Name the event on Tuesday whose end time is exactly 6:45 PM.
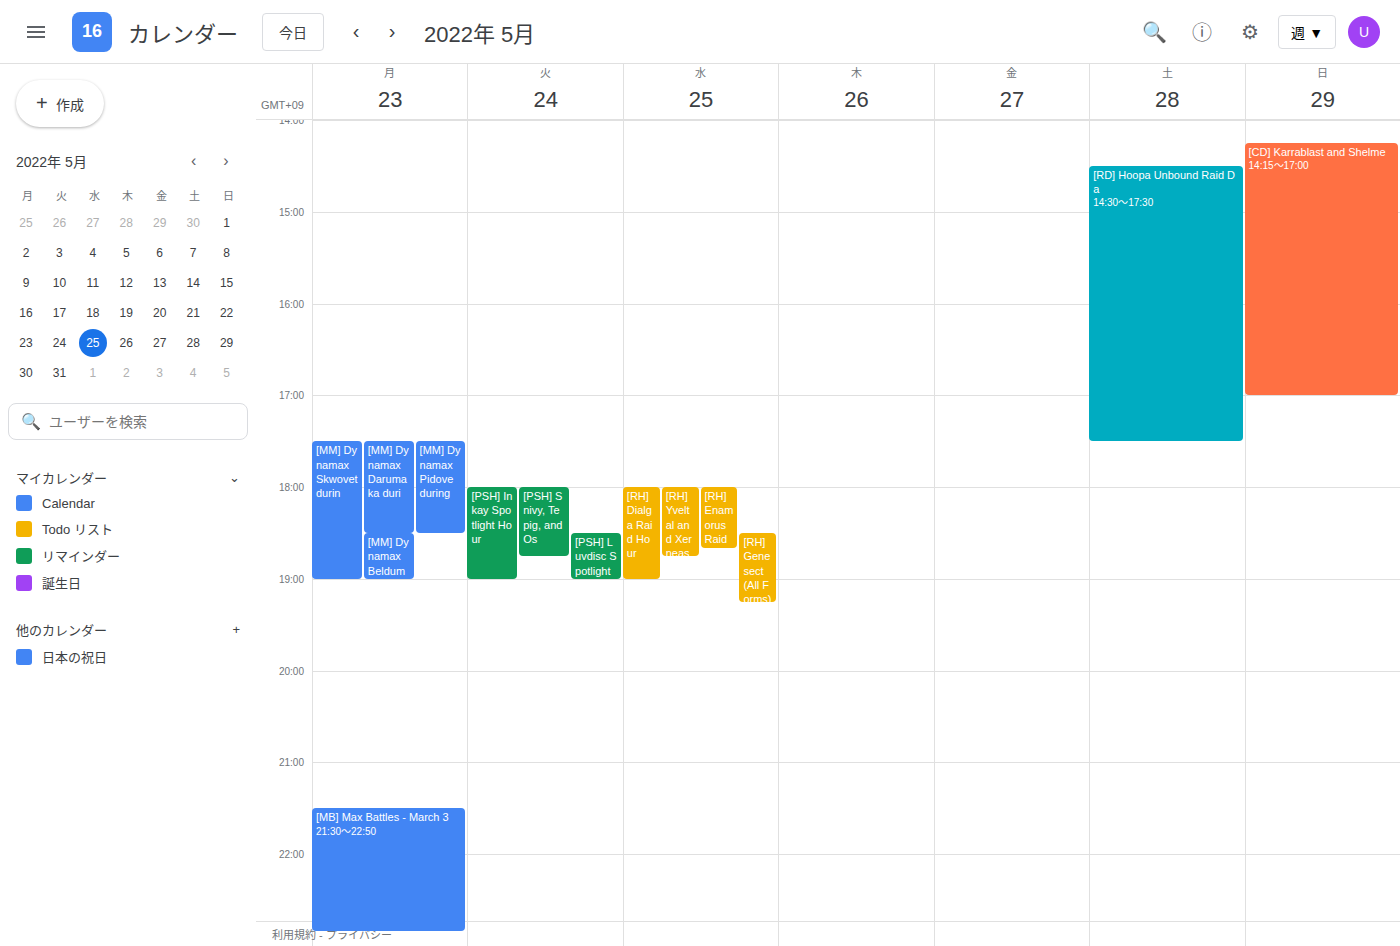
"[PSH] Snivy, Tepig, and Os"